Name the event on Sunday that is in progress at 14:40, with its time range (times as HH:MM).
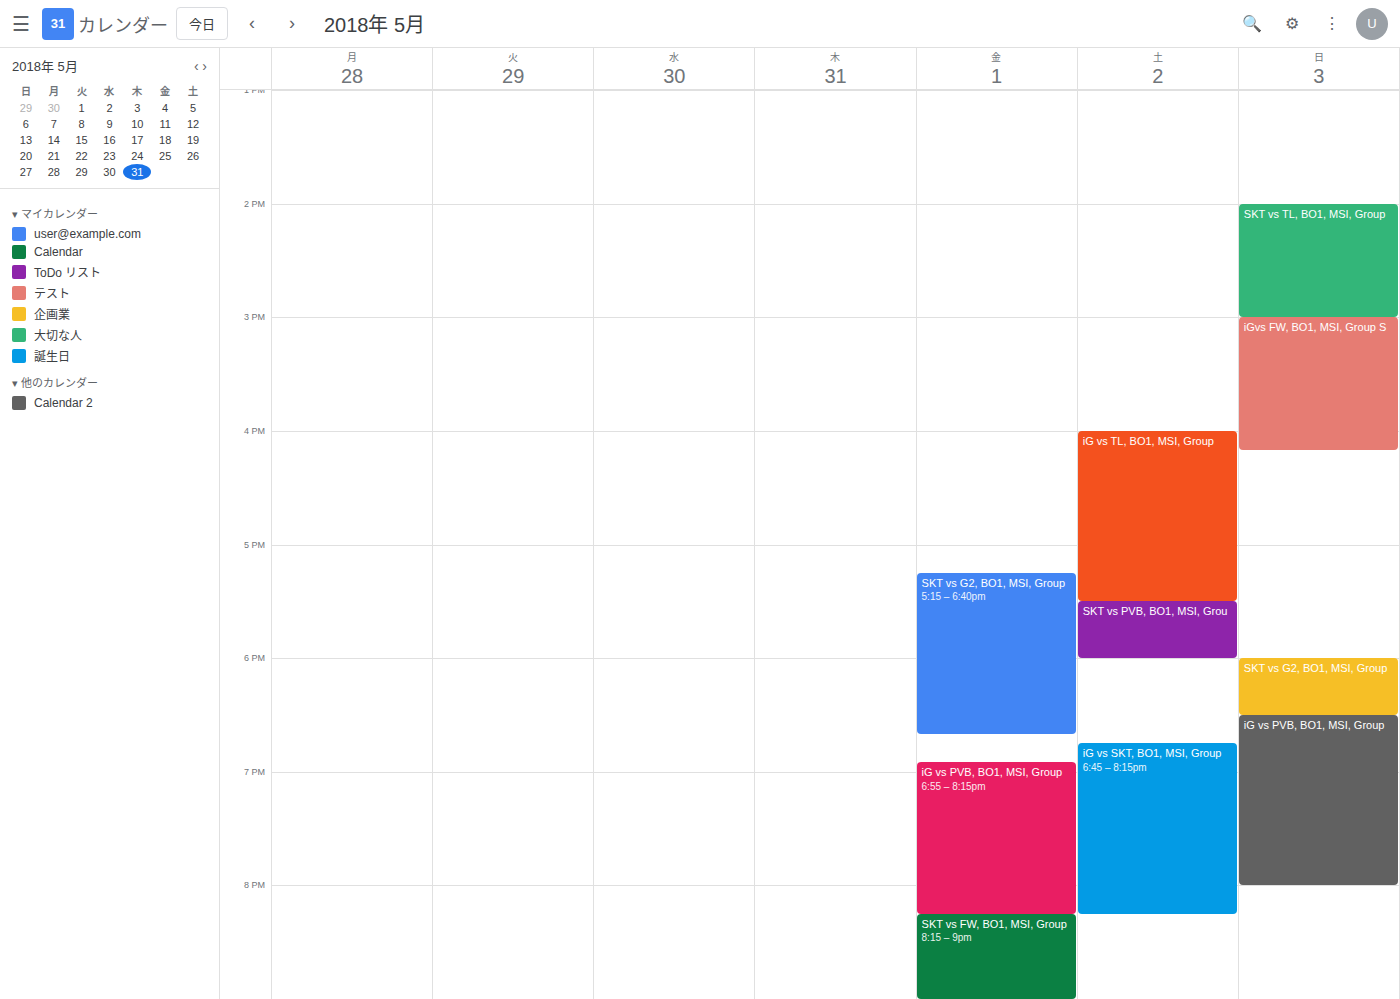
"SKT vs TL, BO1, MSI, Group", 14:00 to 15:00